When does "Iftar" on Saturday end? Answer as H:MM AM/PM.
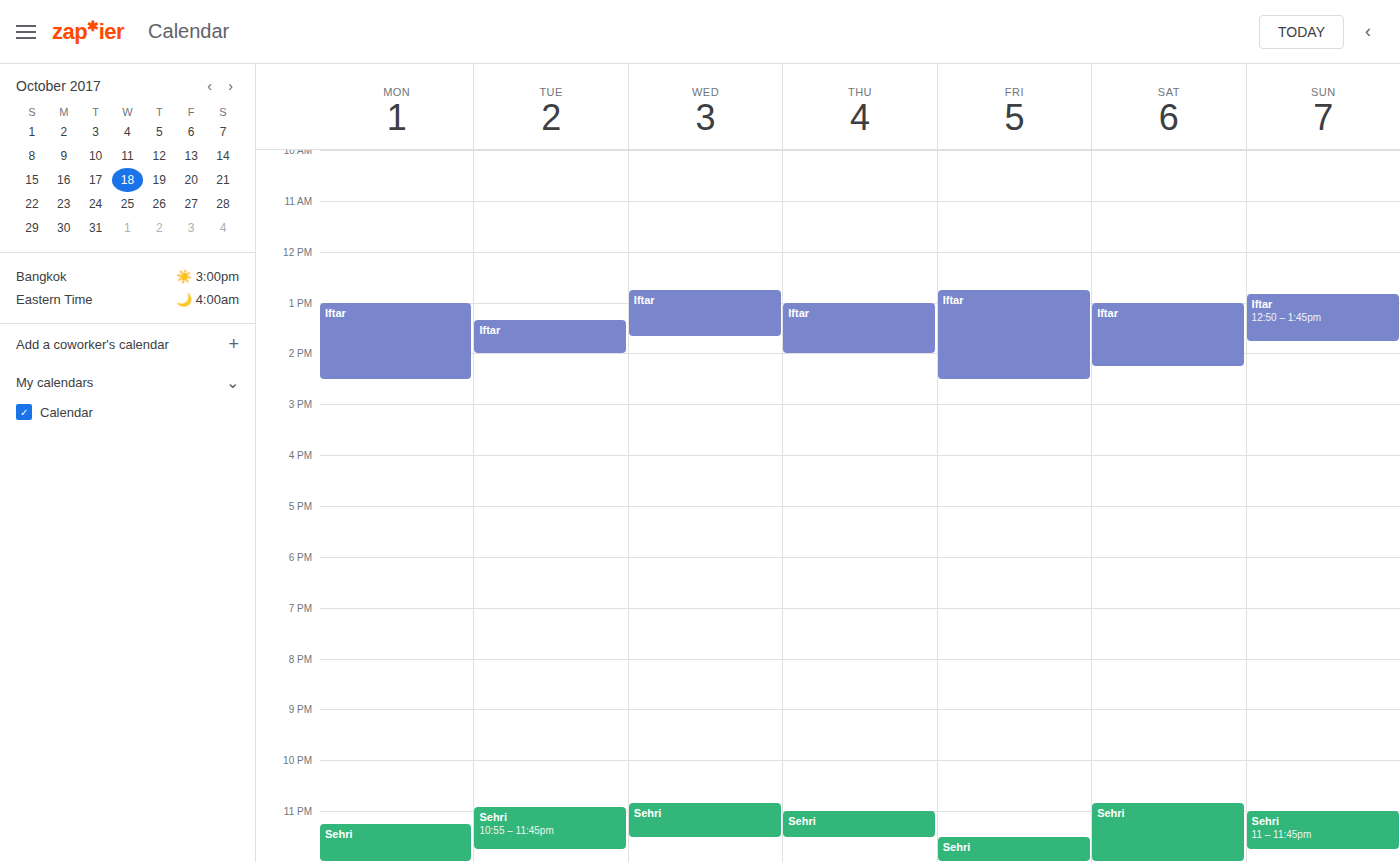
2:15 PM